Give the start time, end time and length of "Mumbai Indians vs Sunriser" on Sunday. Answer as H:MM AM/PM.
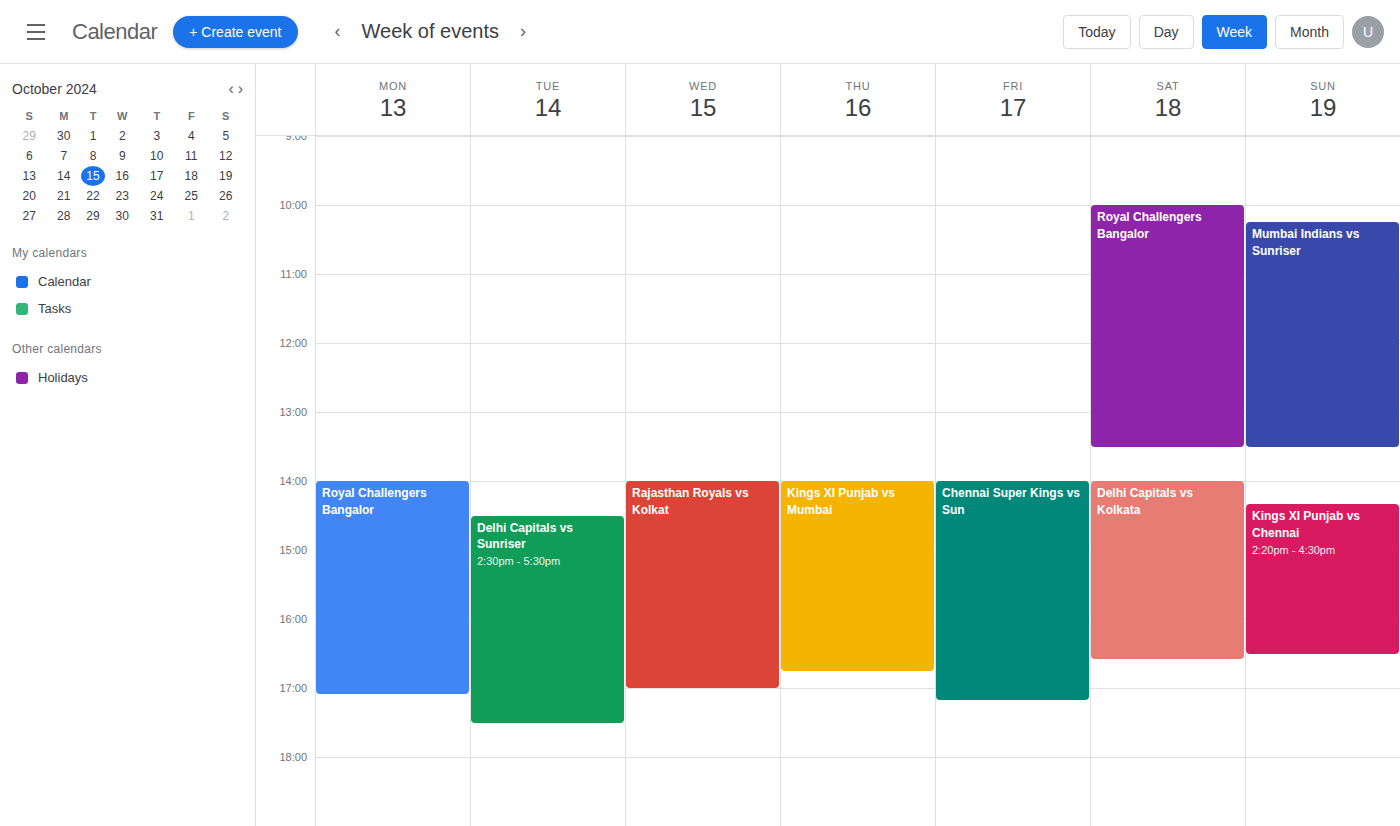
10:15 AM to 1:30 PM, 3 hours 15 minutes